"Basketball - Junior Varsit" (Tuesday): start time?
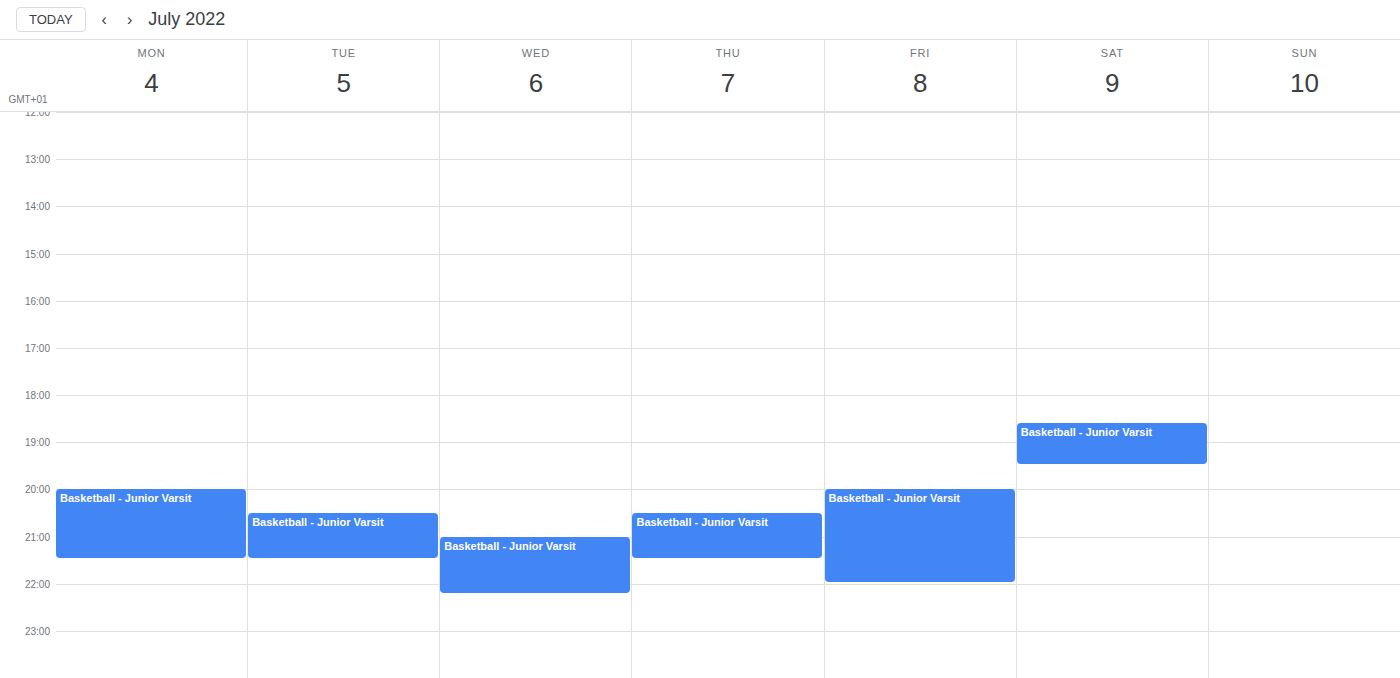
8:30 PM